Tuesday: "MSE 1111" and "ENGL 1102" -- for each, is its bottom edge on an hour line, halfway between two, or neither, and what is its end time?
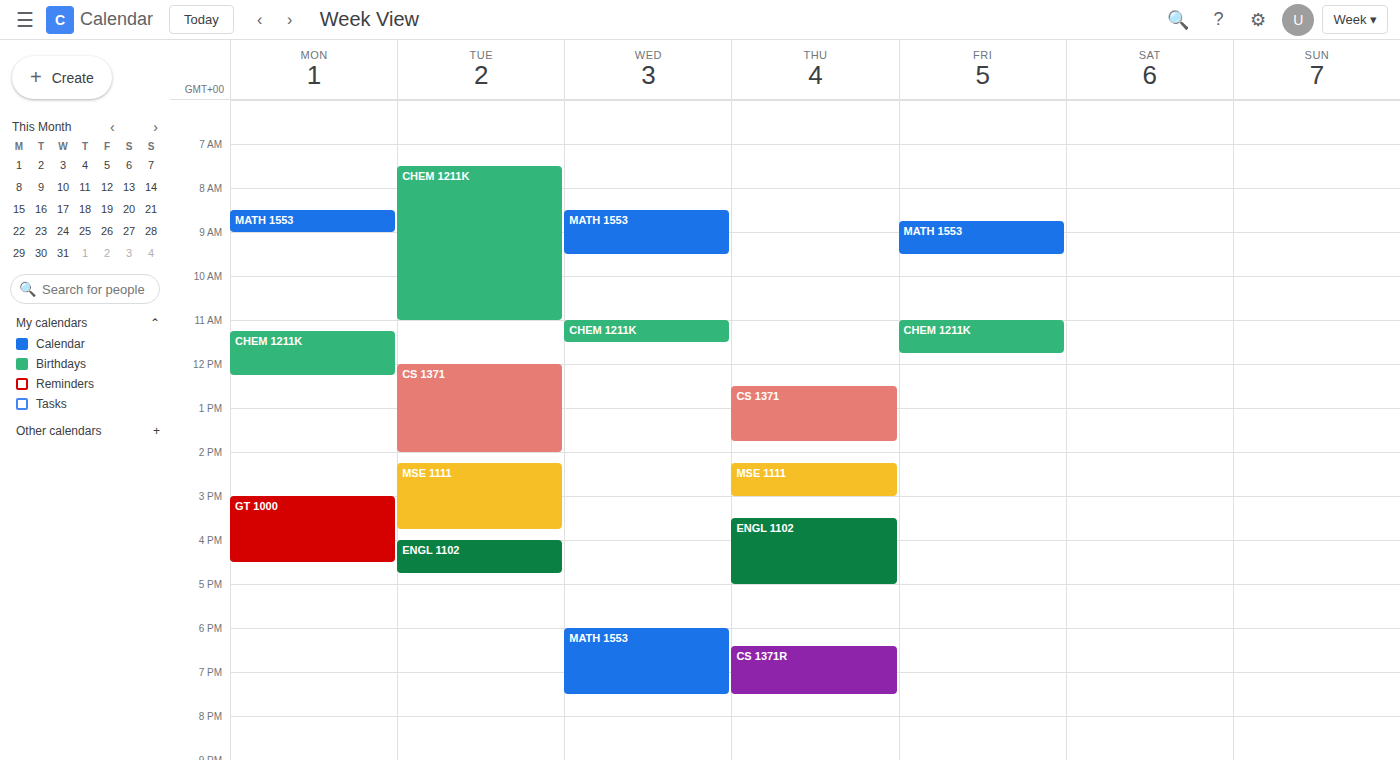
"MSE 1111": 3:45 PM, neither: three quarters of the way from the 3 PM line to the 4 PM line. "ENGL 1102": 4:45 PM, neither: three quarters of the way from the 4 PM line to the 5 PM line.